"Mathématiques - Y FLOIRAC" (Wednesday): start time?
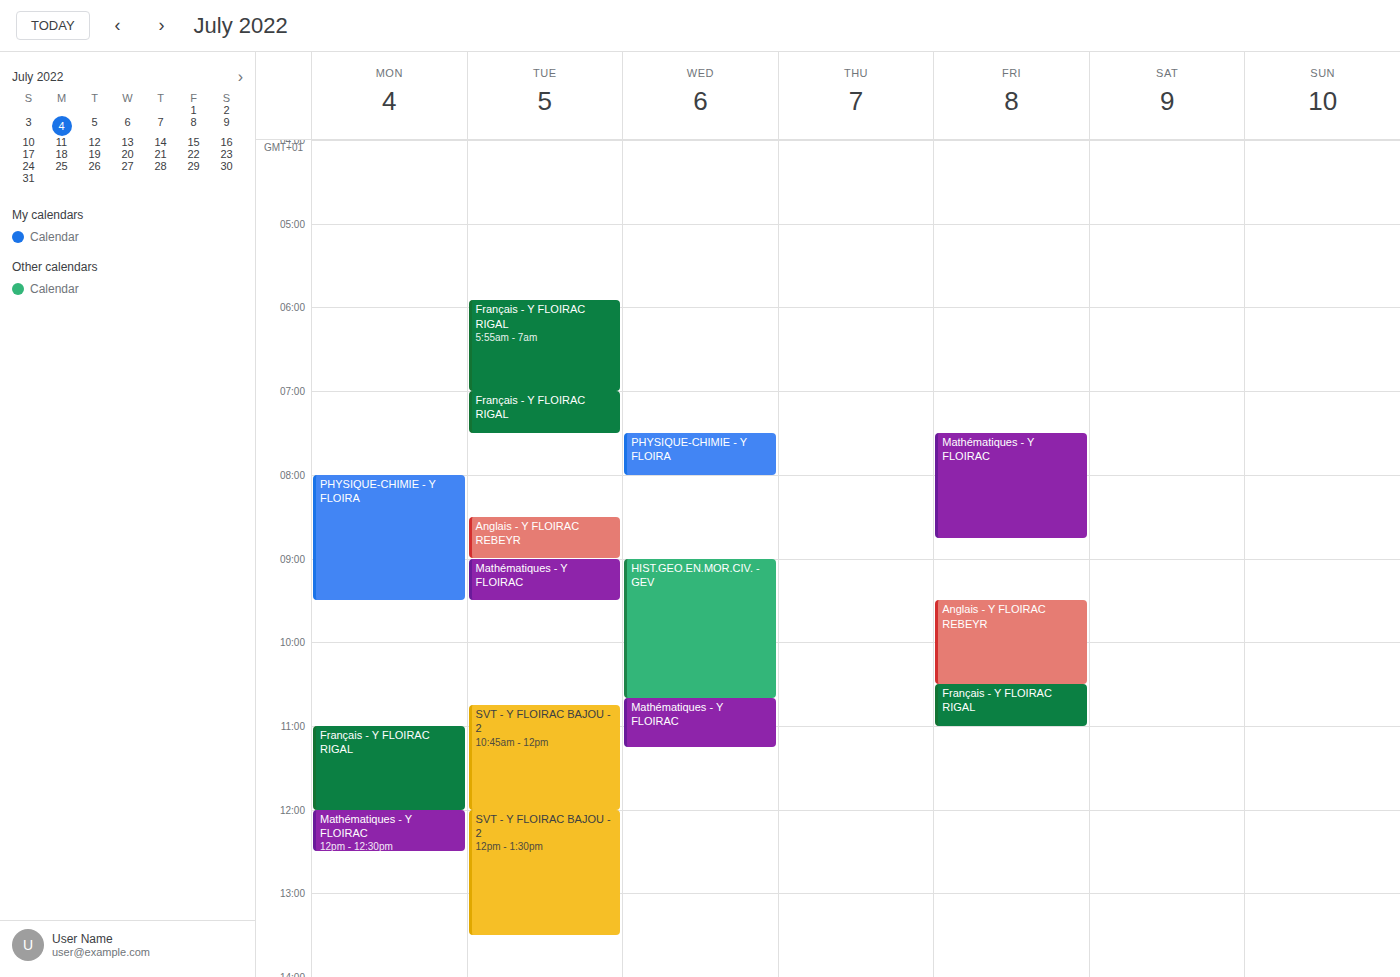
10:40 AM